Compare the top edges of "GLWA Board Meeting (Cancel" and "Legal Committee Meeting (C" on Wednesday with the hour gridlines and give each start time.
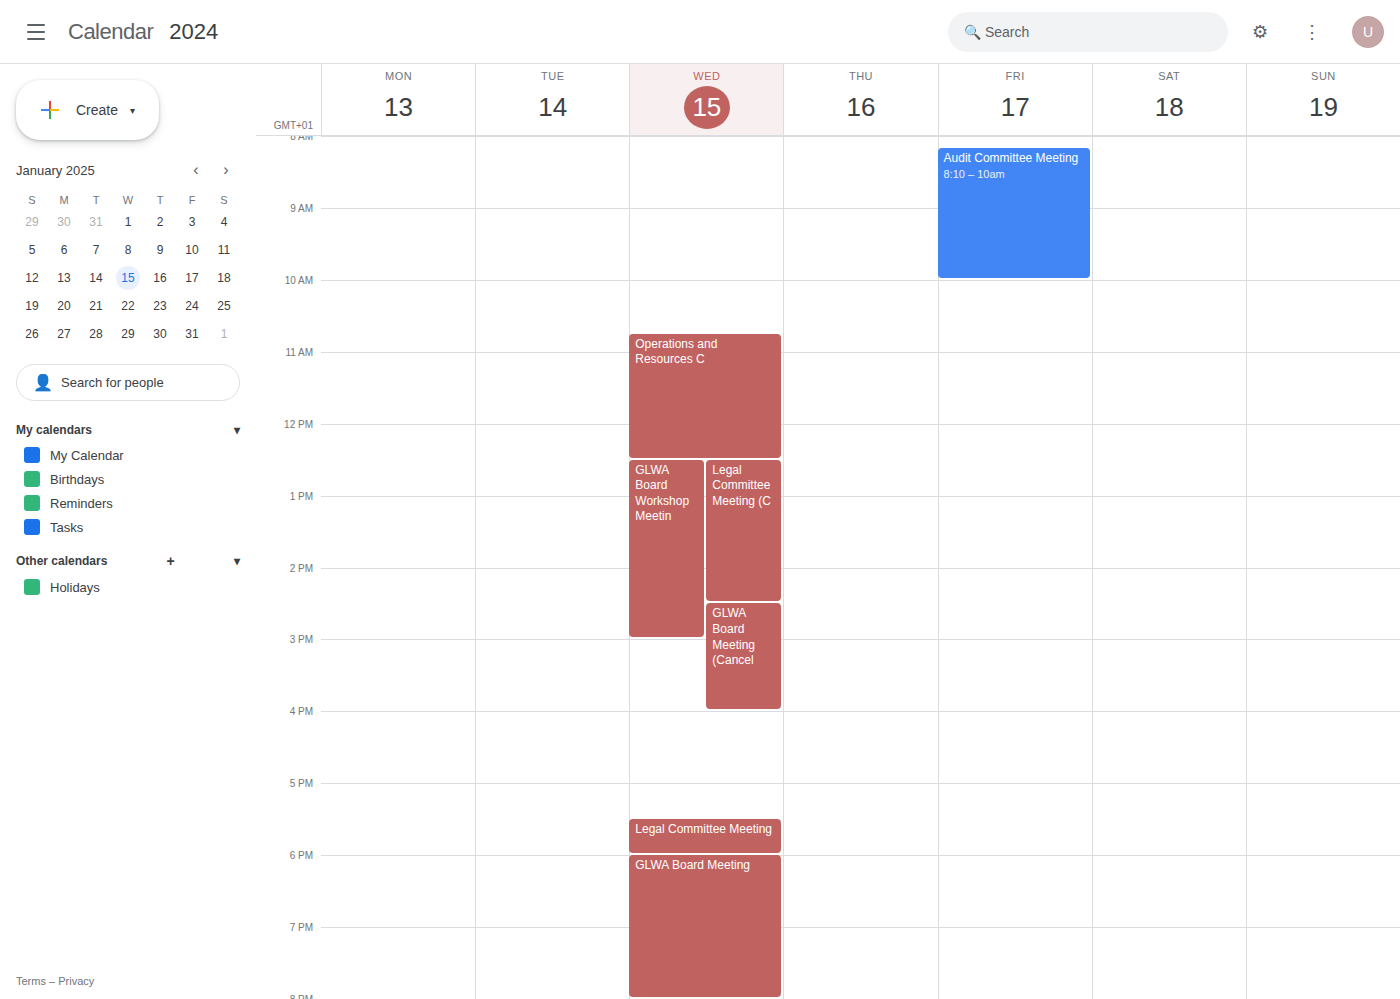
"GLWA Board Meeting (Cancel": 14:30, halfway between the 14:00 and 15:00 lines. "Legal Committee Meeting (C": 12:30, halfway between the 12:00 and 13:00 lines.